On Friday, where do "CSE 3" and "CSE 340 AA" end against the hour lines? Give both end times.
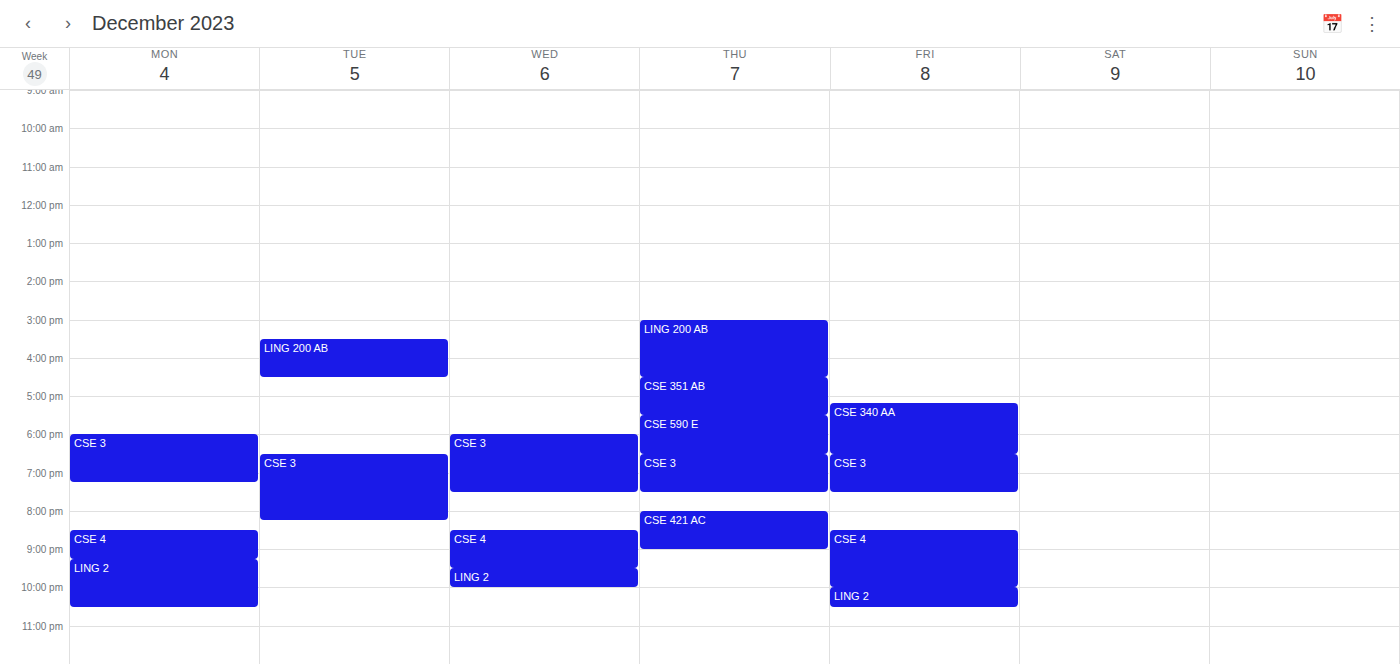
"CSE 3": 7:30 PM, halfway between the 7 PM and 8 PM lines. "CSE 340 AA": 6:30 PM, halfway between the 6 PM and 7 PM lines.